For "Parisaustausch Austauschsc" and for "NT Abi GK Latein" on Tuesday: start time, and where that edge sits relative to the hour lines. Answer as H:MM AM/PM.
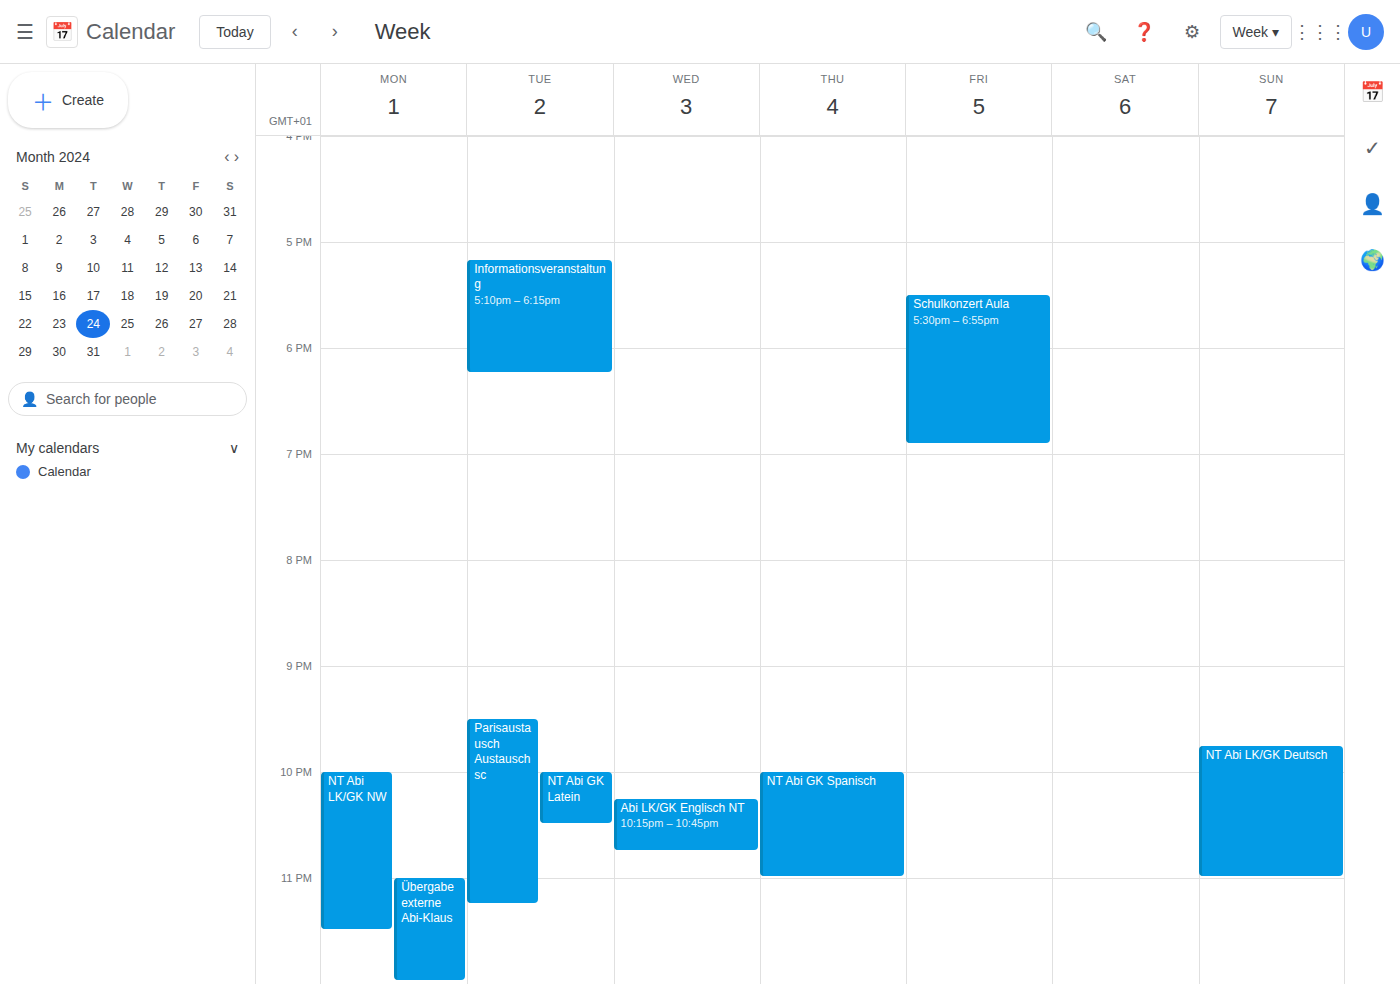
"Parisaustausch Austauschsc": 9:30 PM, halfway between the 9 PM and 10 PM lines. "NT Abi GK Latein": 10:00 PM, exactly on the 10 PM line.